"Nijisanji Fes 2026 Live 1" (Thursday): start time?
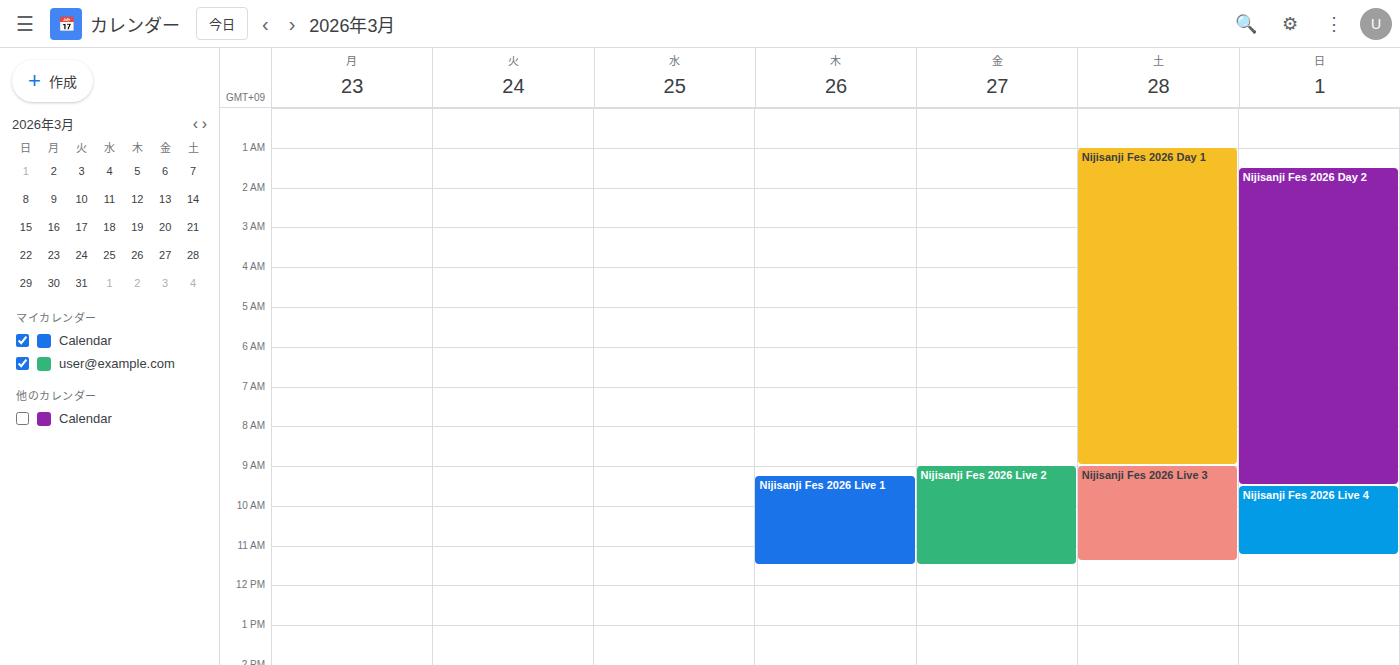
9:15 AM